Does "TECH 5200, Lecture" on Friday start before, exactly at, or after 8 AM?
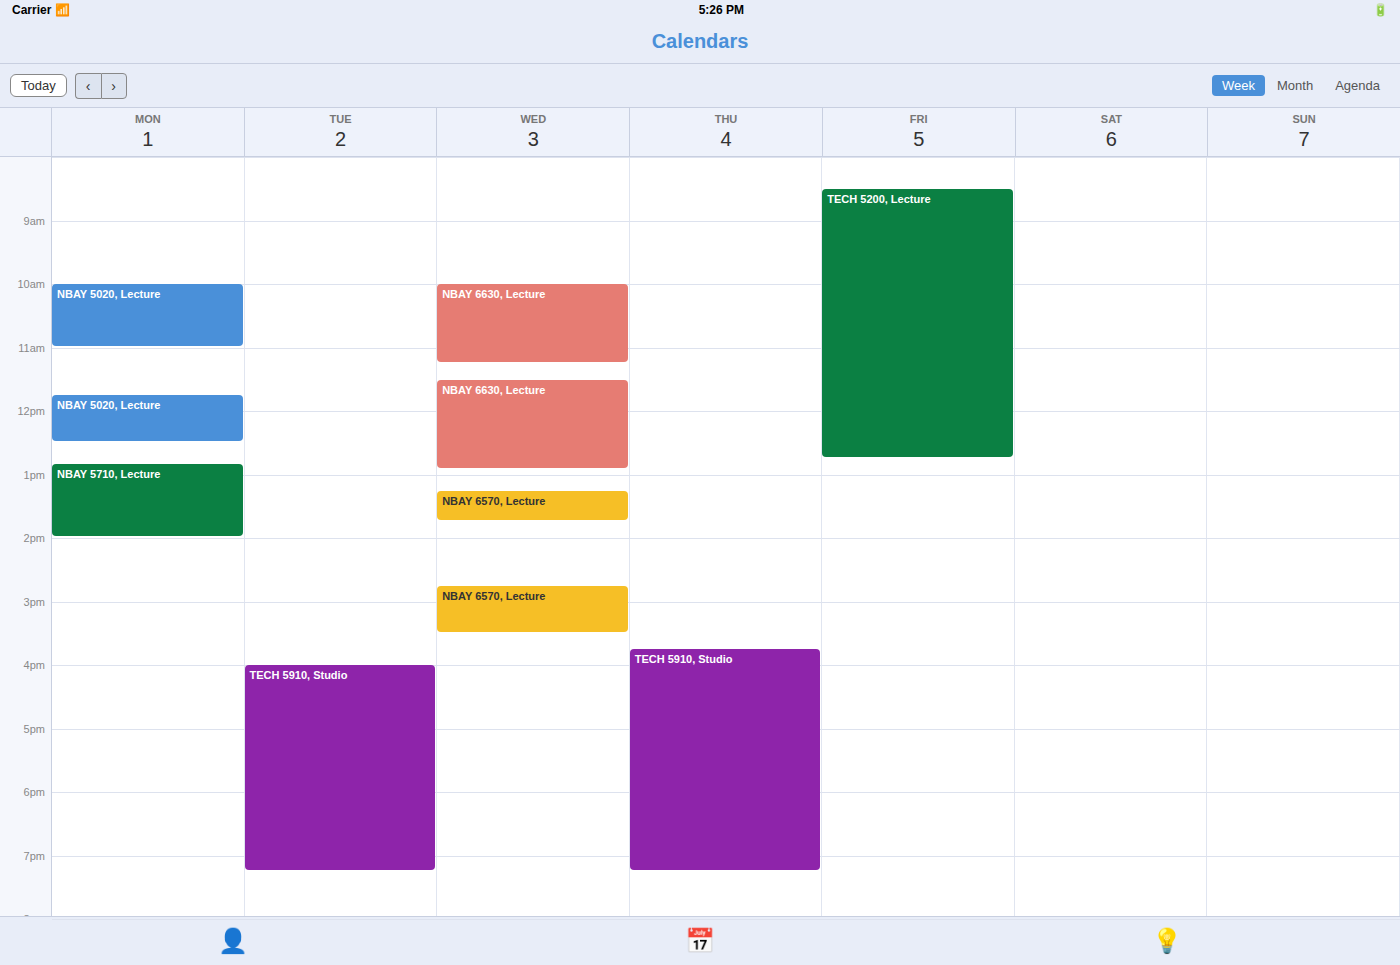
8:30 AM -- after 8 AM, 30 minutes below the 8 AM line.